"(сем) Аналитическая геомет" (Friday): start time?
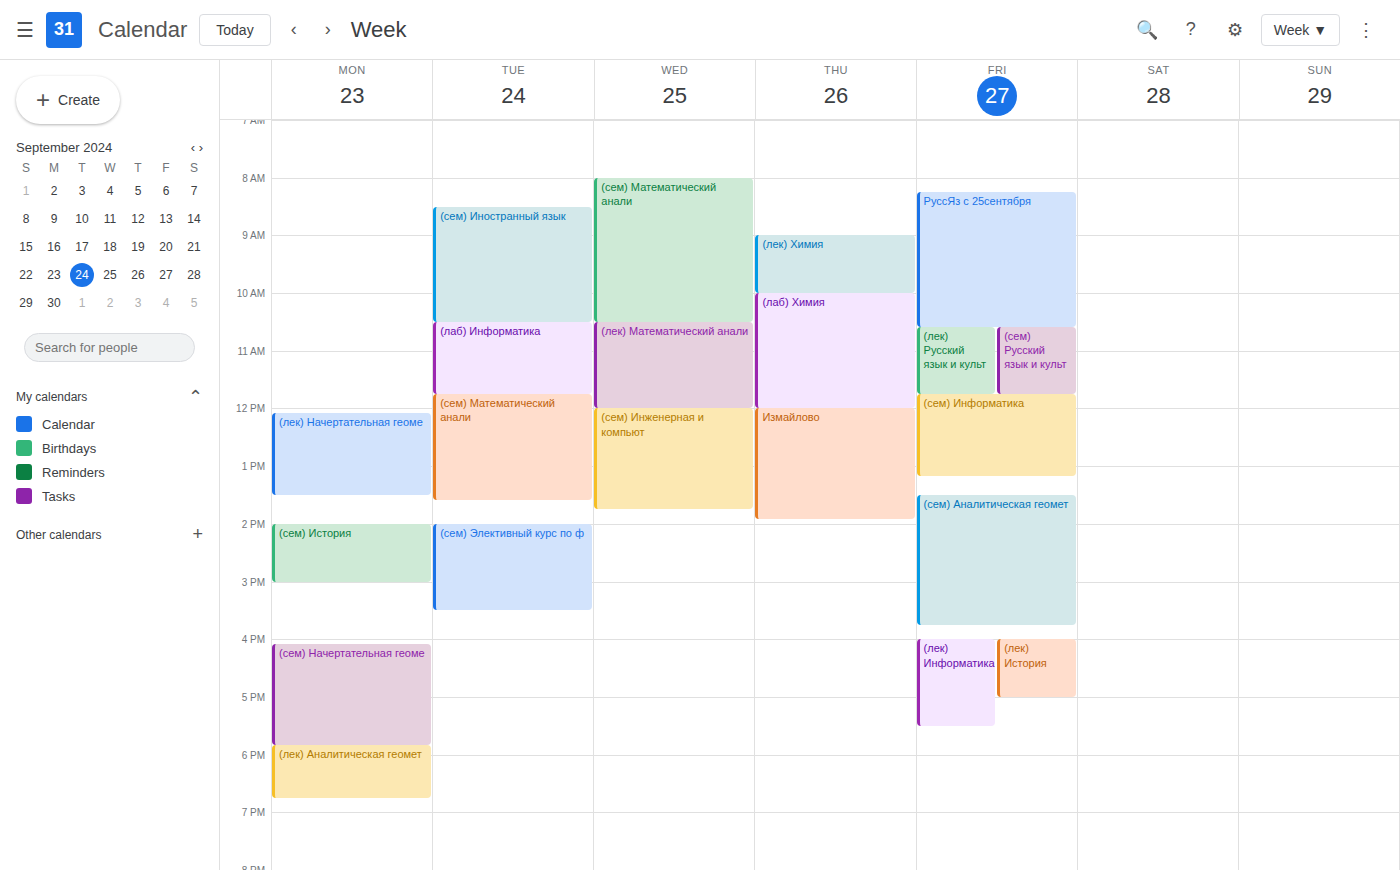
1:30 PM